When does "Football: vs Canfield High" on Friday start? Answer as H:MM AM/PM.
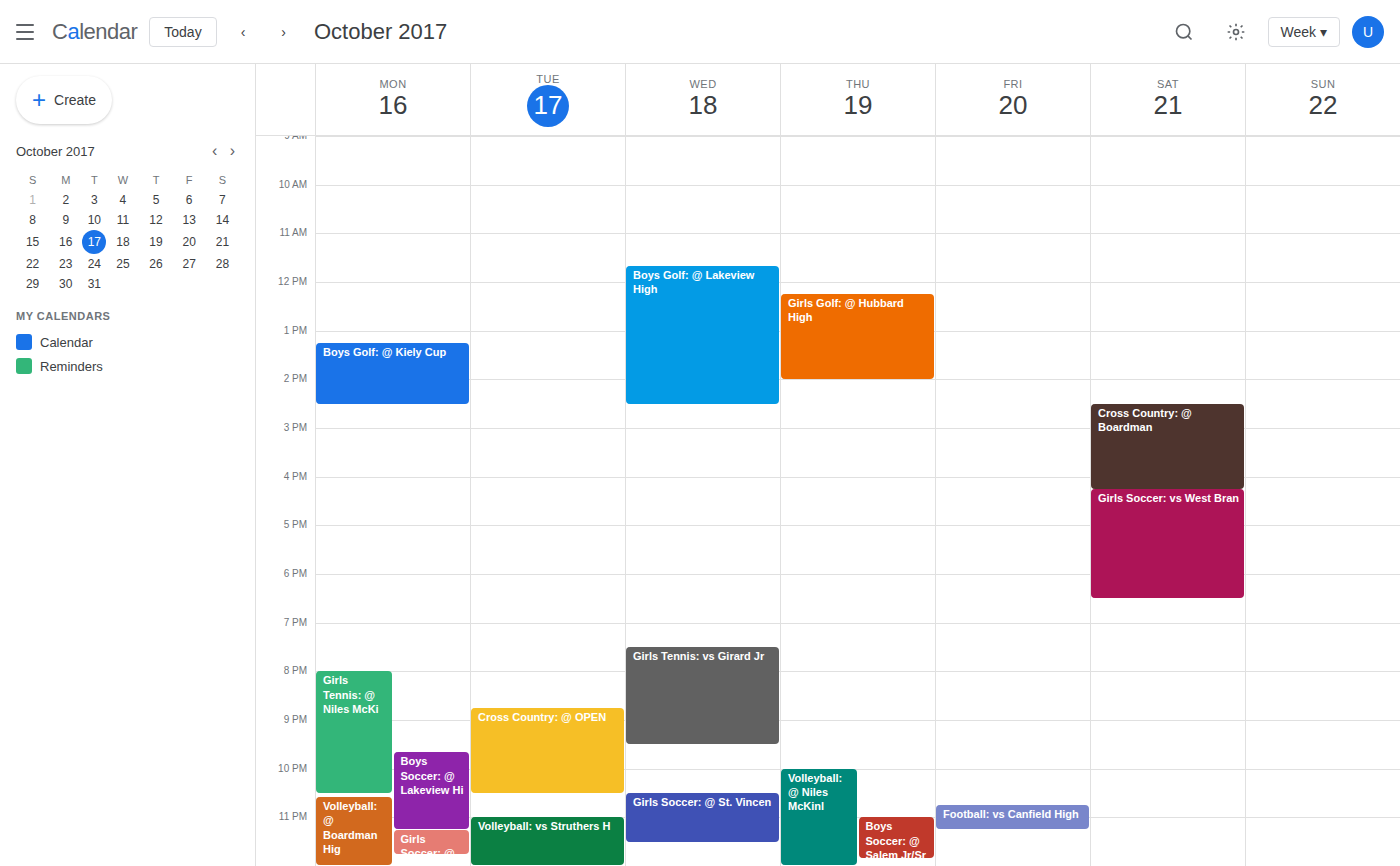
10:45 PM